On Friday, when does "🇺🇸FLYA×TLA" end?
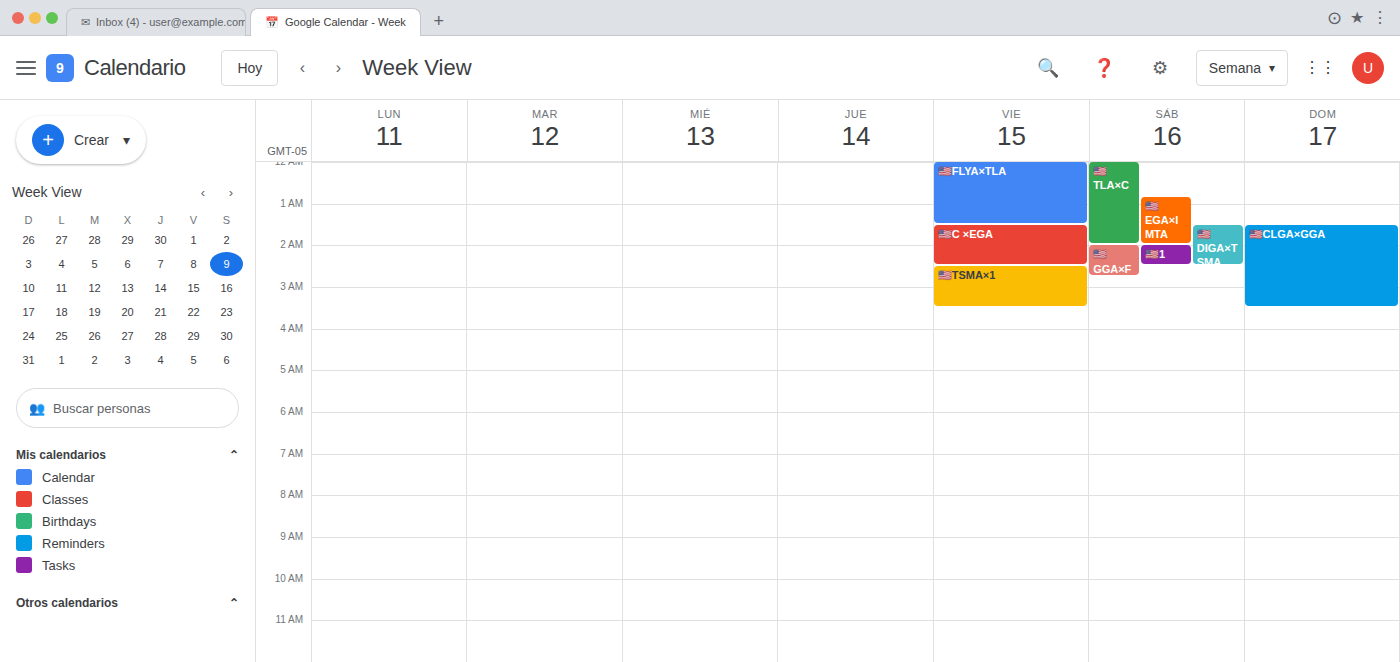
01:30